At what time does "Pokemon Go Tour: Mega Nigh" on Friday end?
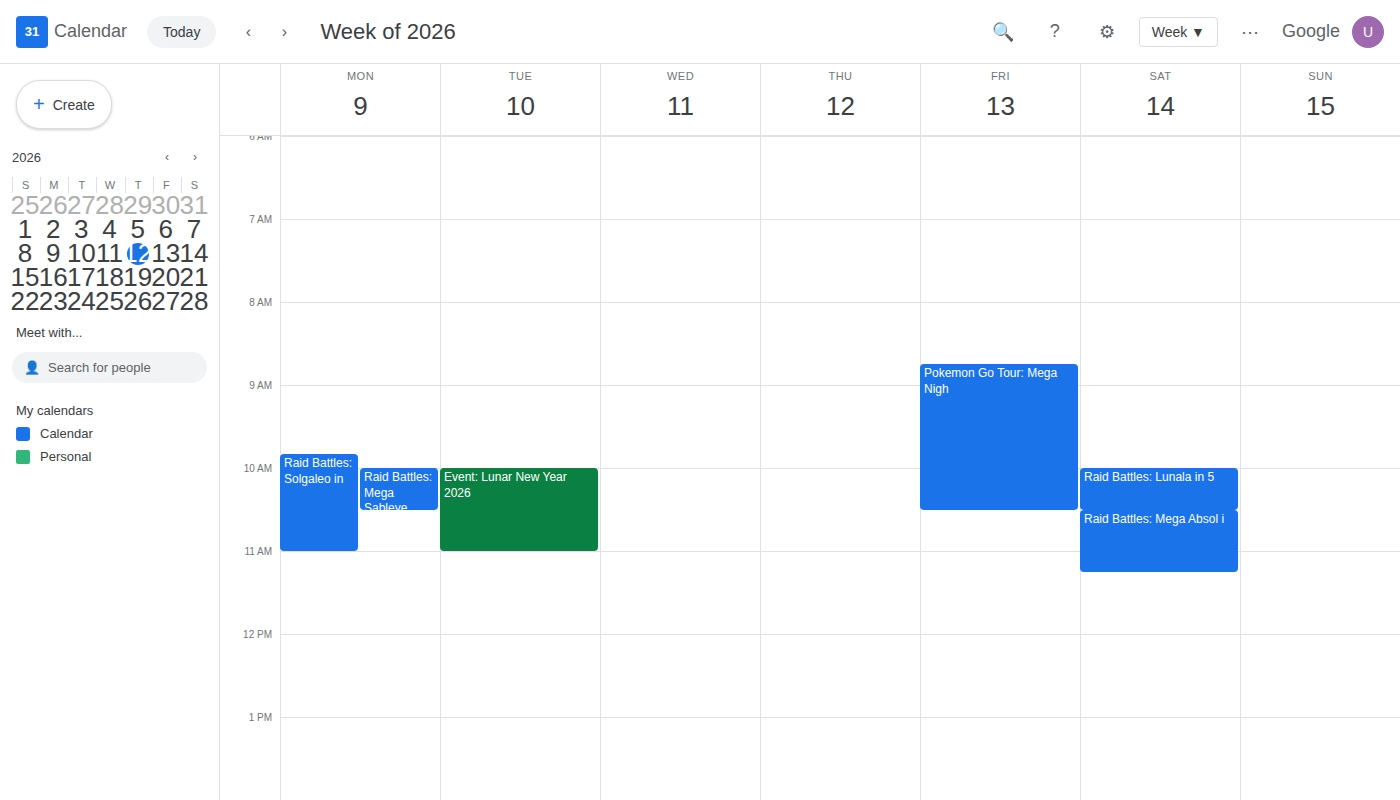
10:30 AM